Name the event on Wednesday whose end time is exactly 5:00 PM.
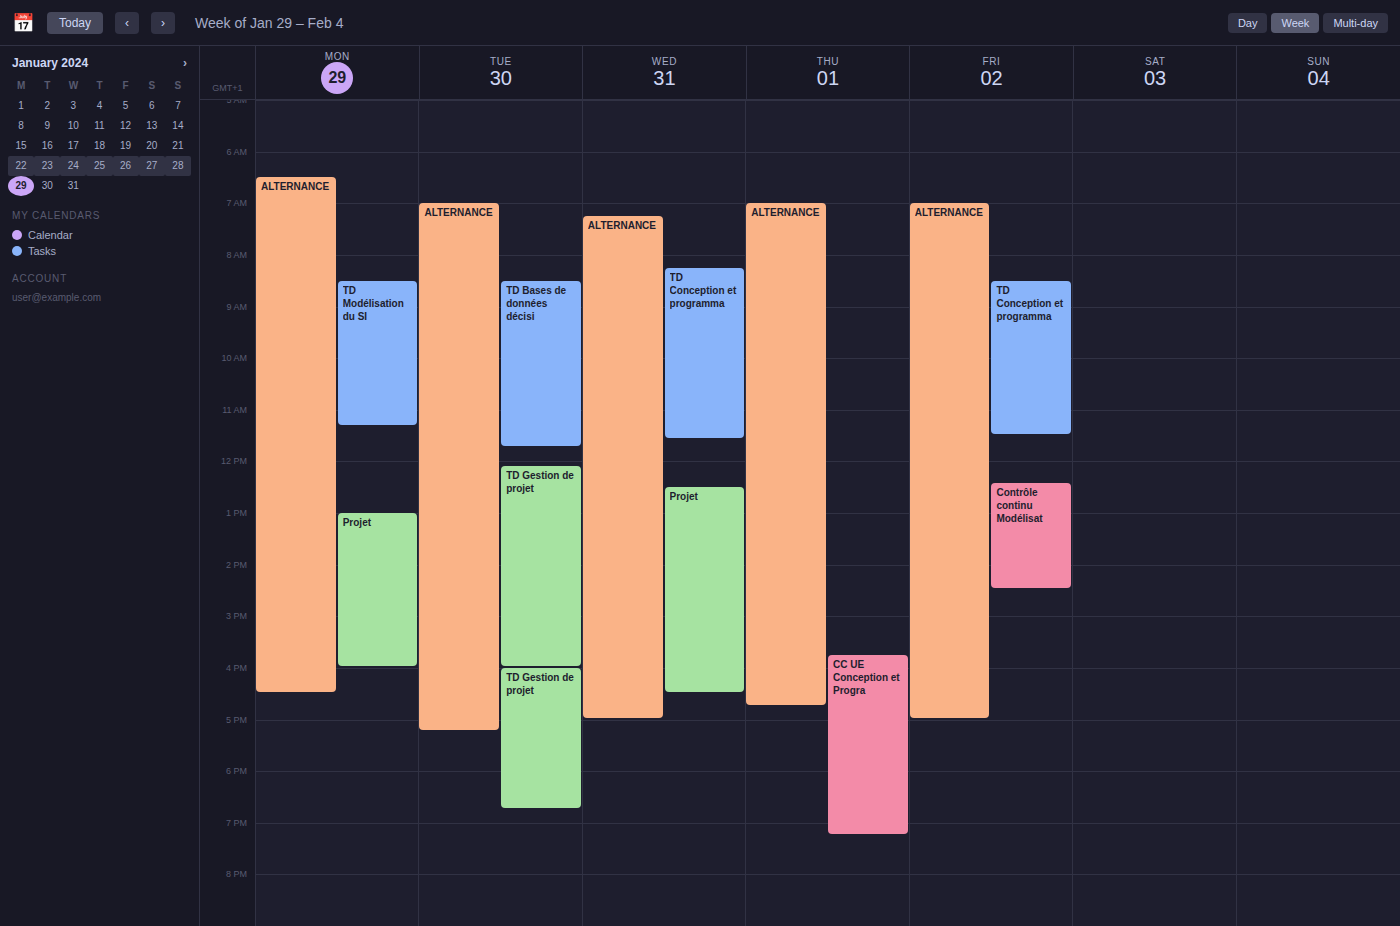
"ALTERNANCE"